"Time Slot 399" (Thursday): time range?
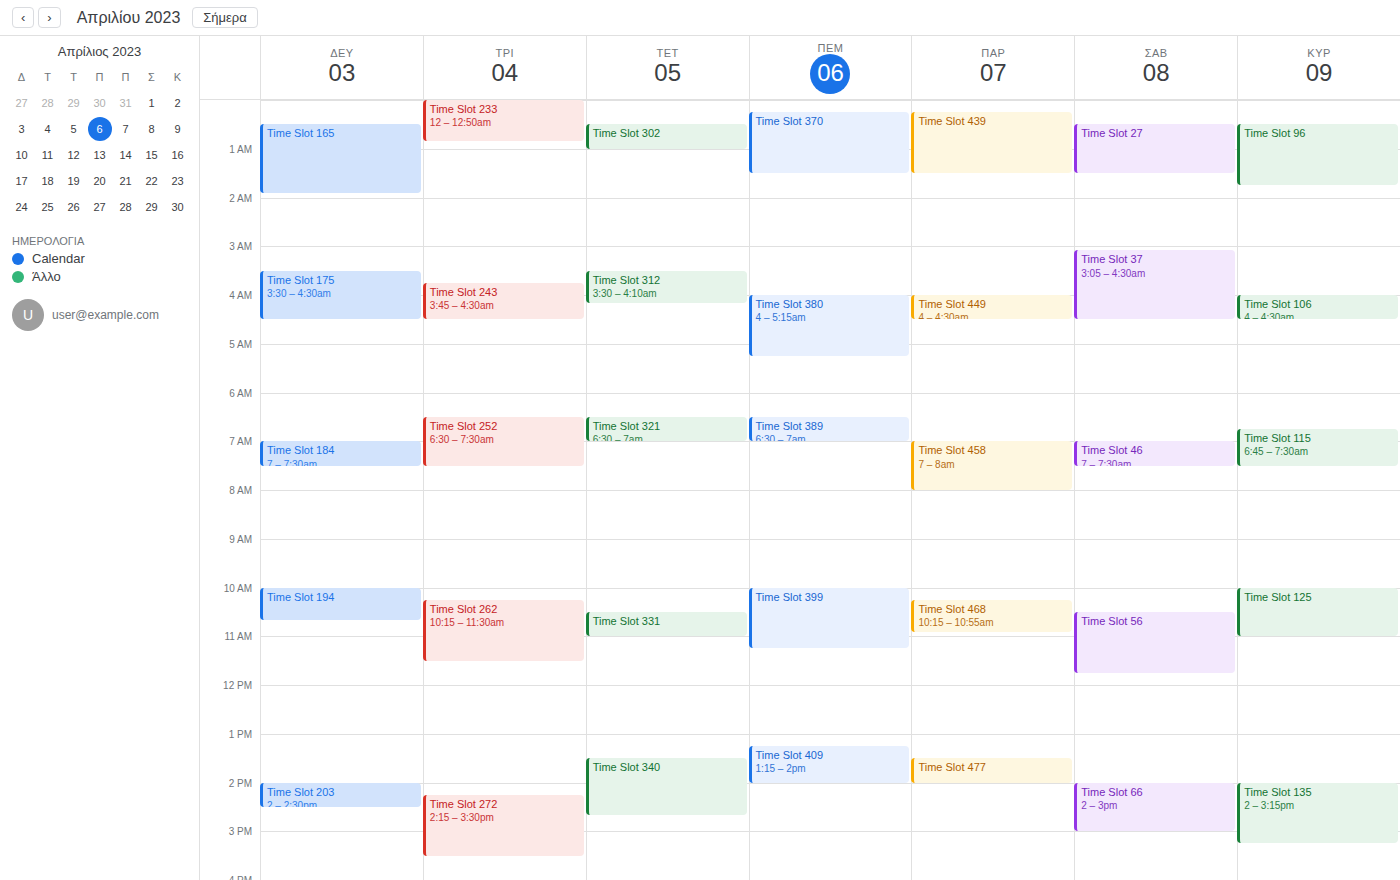
10:00 AM to 11:15 AM